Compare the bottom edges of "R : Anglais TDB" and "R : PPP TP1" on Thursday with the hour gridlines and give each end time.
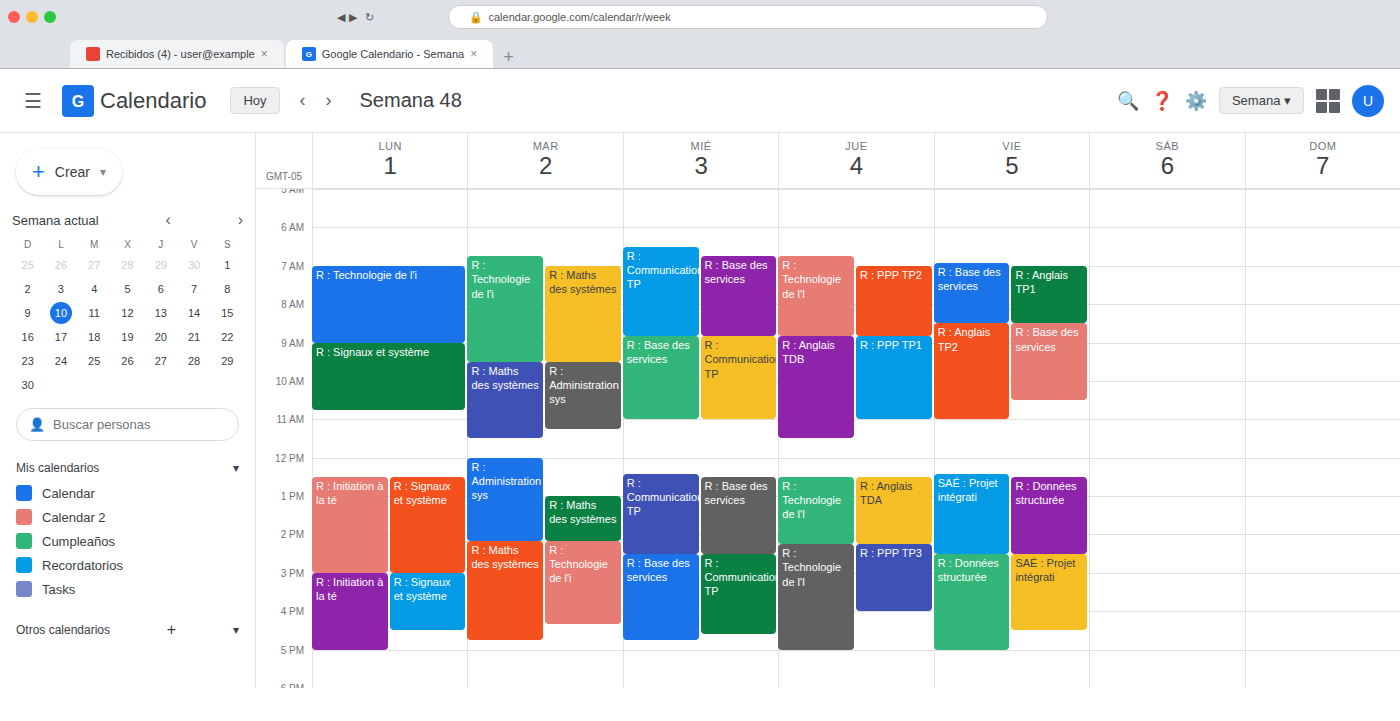
"R : Anglais TDB": 11:30 AM, halfway between the 11 AM and 12 PM lines. "R : PPP TP1": 11:00 AM, exactly on the 11 AM line.